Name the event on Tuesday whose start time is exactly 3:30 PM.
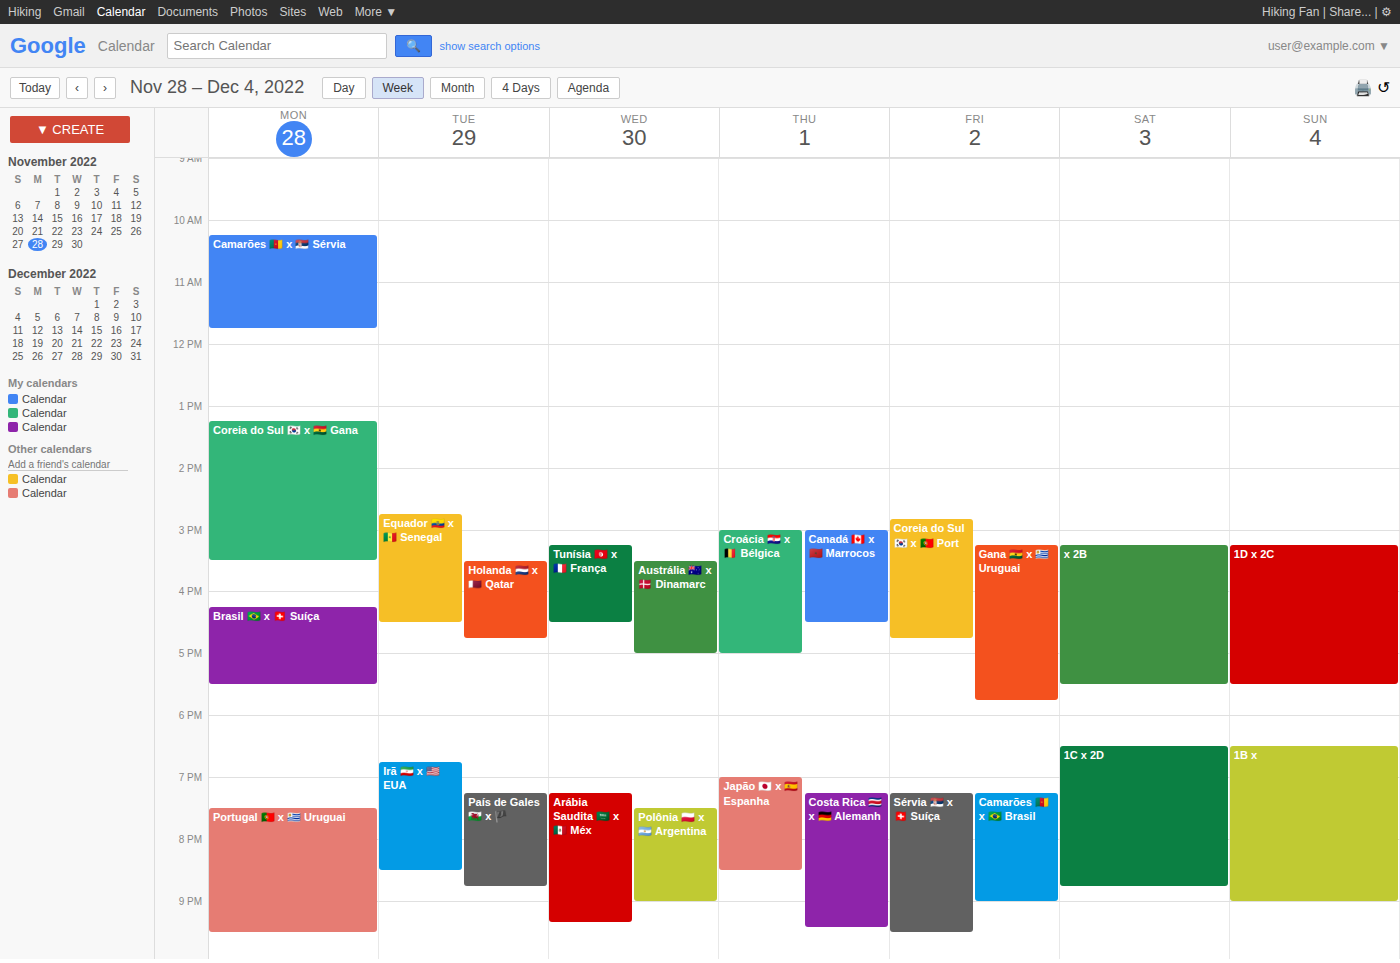
"Holanda 🇳🇱 x 🇶🇦 Qatar"